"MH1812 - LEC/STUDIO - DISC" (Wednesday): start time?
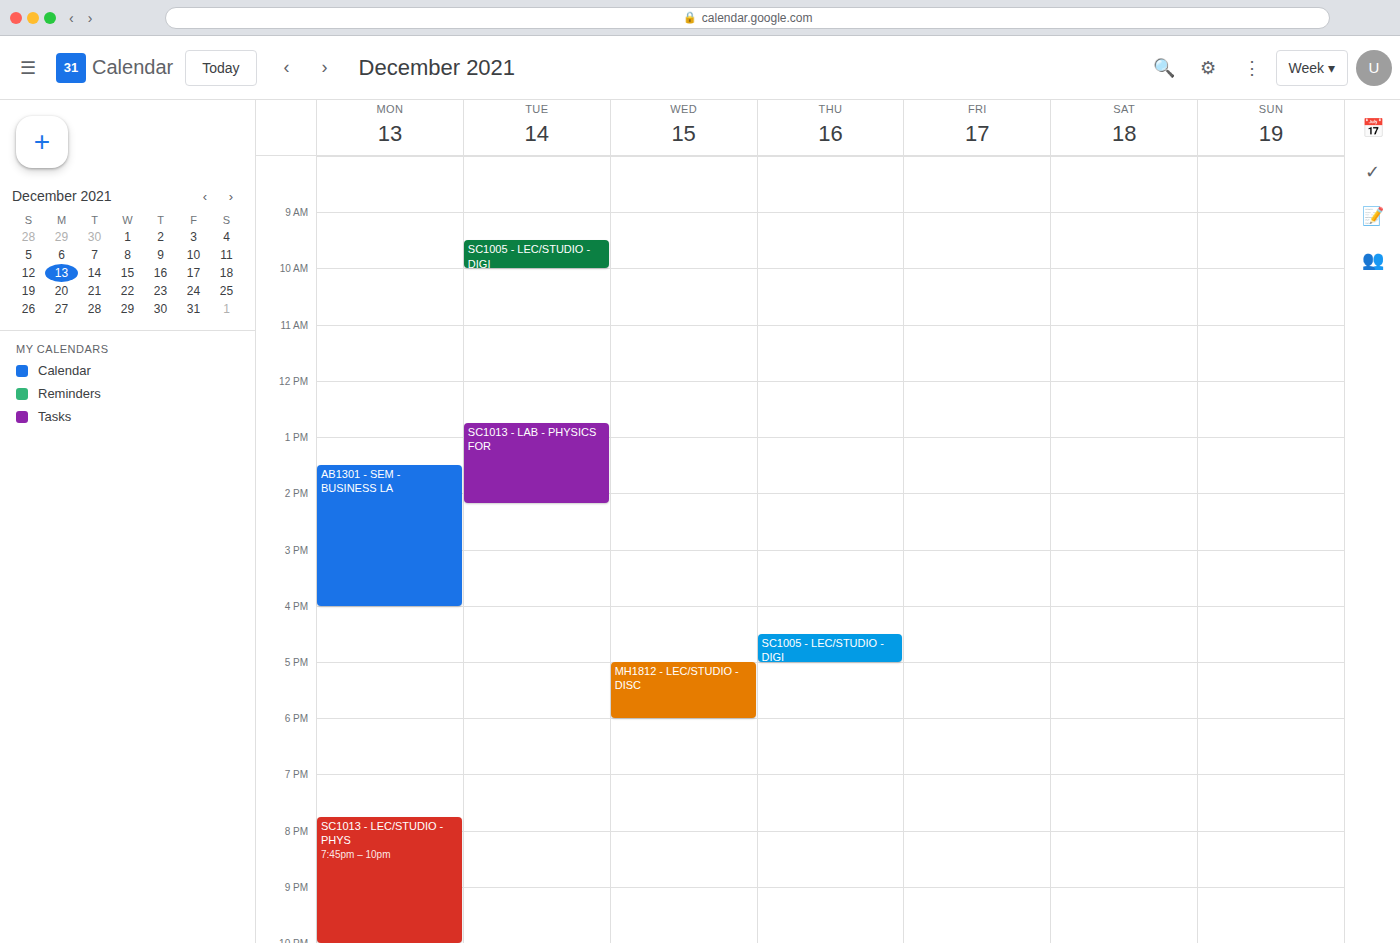
5:00 PM